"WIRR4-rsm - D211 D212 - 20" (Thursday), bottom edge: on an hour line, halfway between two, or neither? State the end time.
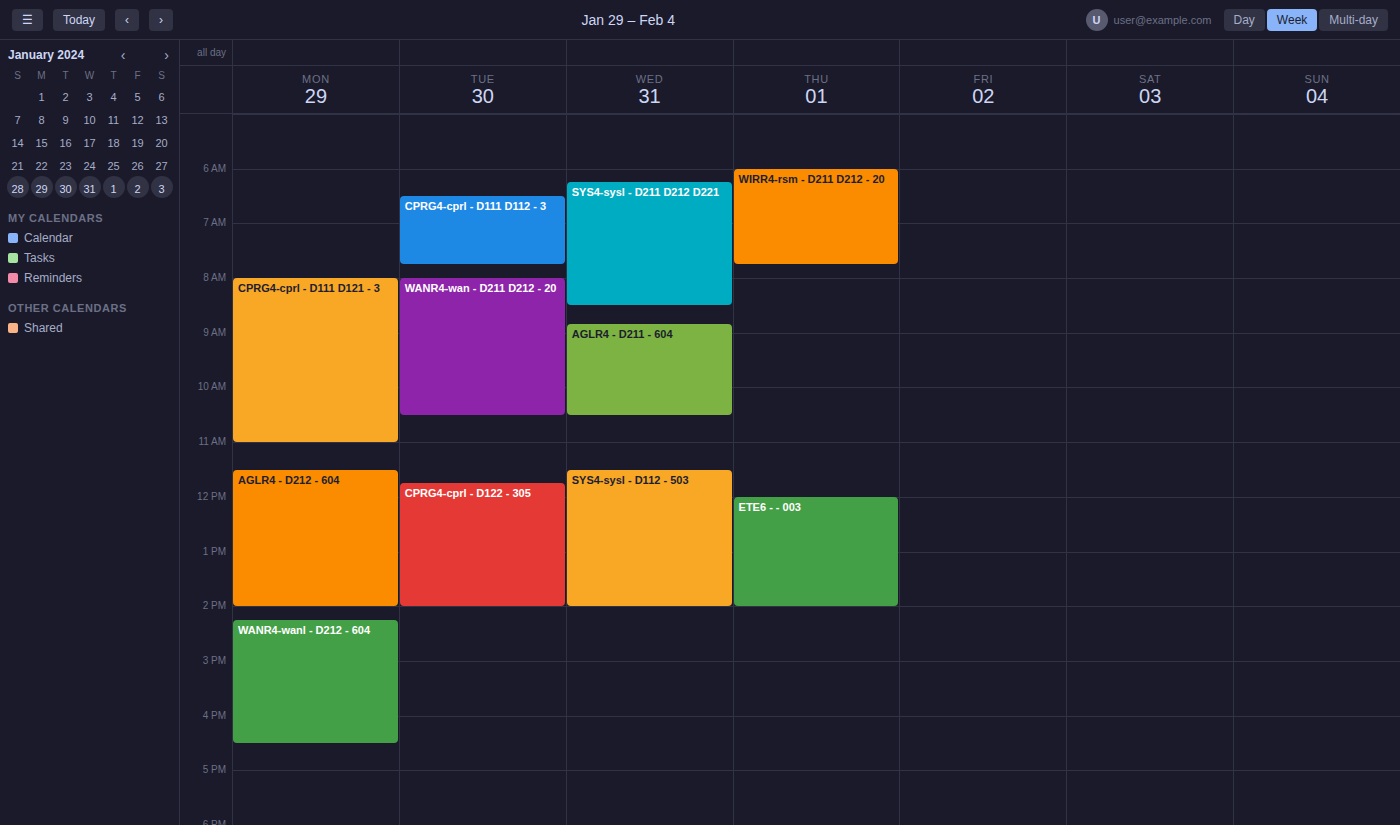
07:45 -- neither: three quarters of the way from the 07:00 line to the 08:00 line.